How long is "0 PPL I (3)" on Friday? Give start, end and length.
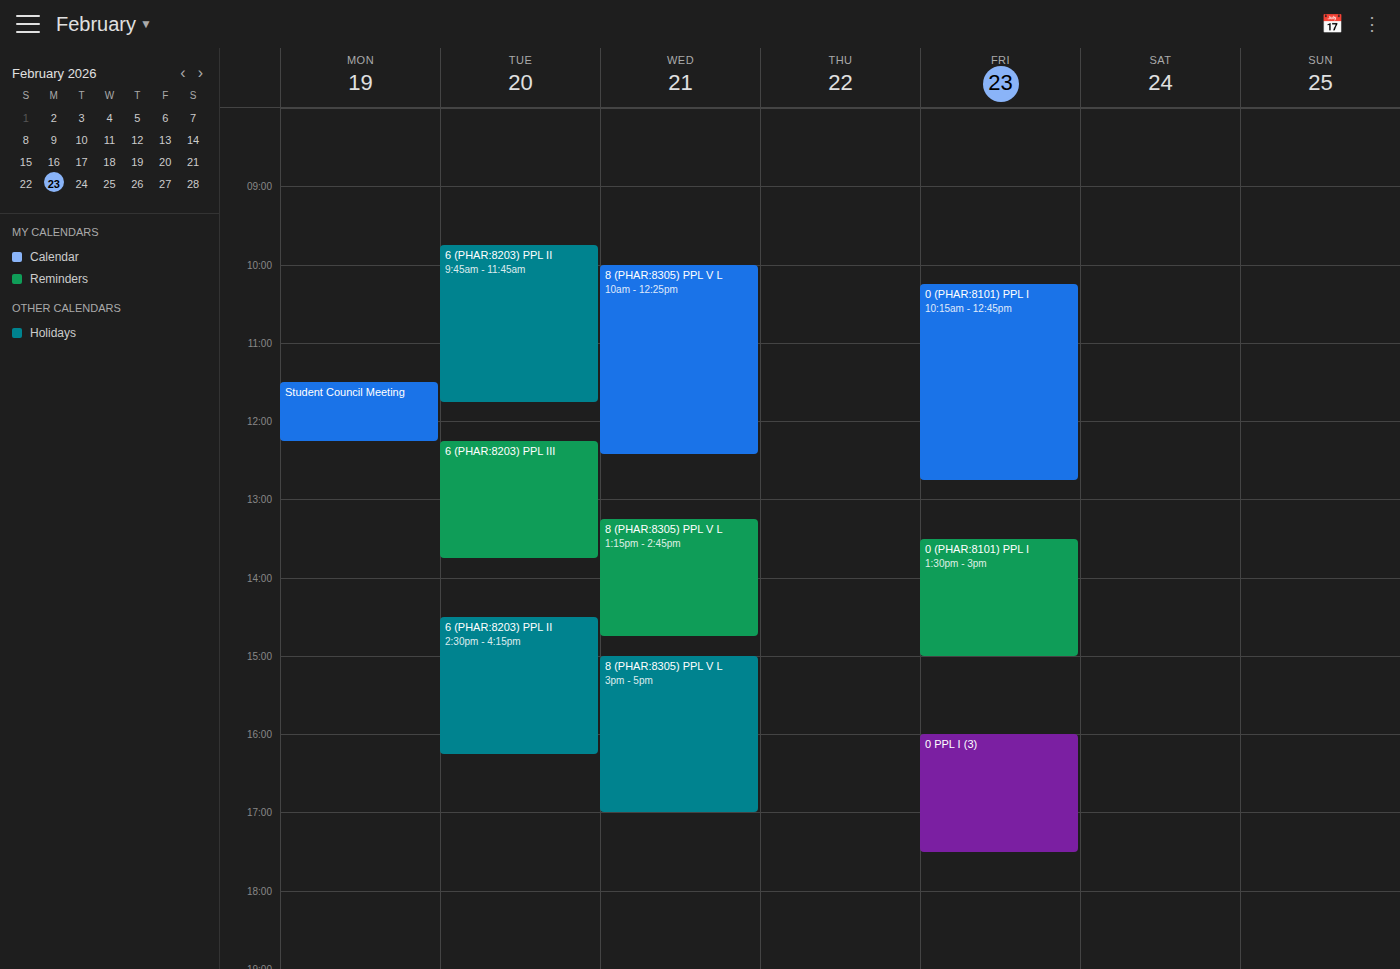
4:00 PM to 5:30 PM, 1 hour 30 minutes